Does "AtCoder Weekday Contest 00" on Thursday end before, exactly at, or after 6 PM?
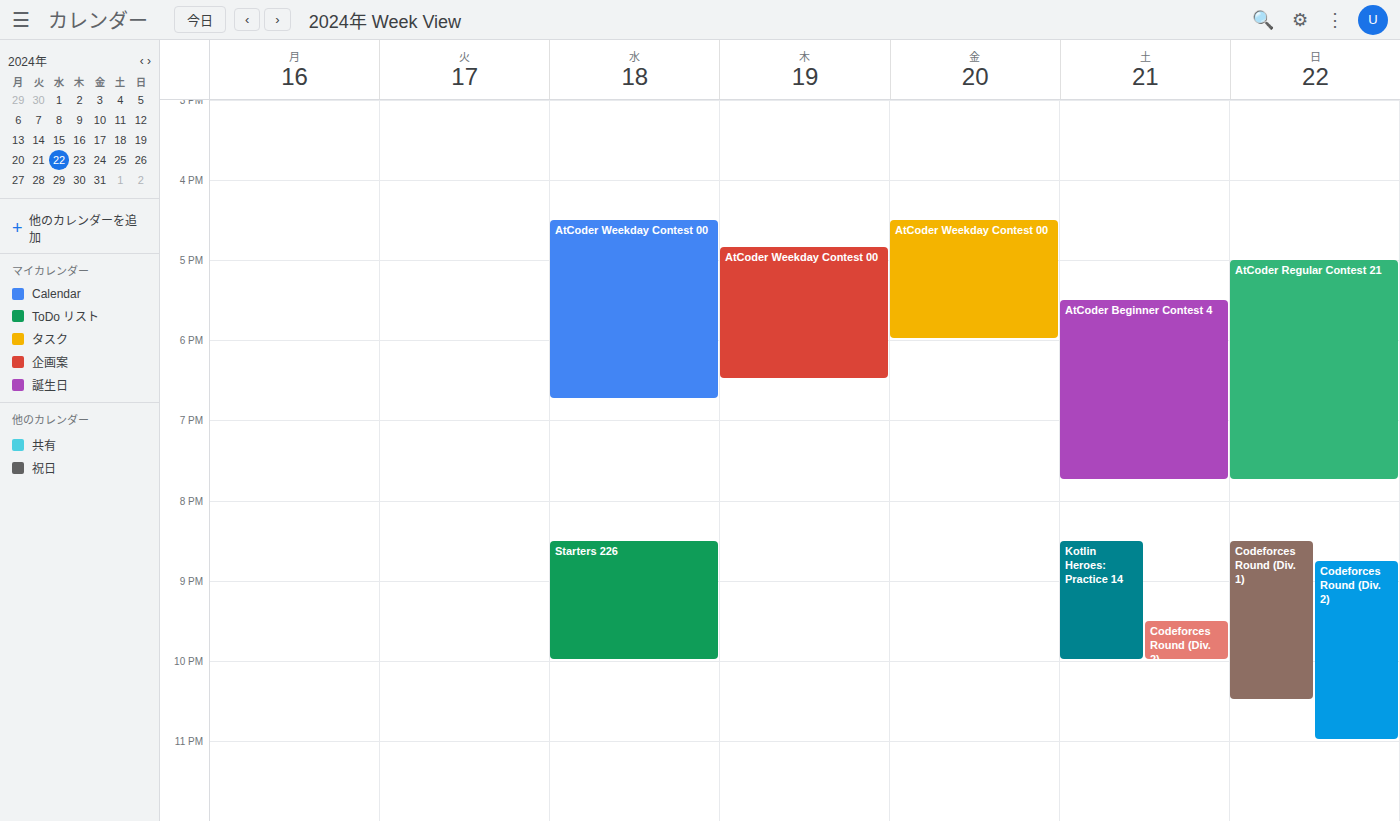
6:30 PM -- after 6 PM, 30 minutes below the 6 PM line.